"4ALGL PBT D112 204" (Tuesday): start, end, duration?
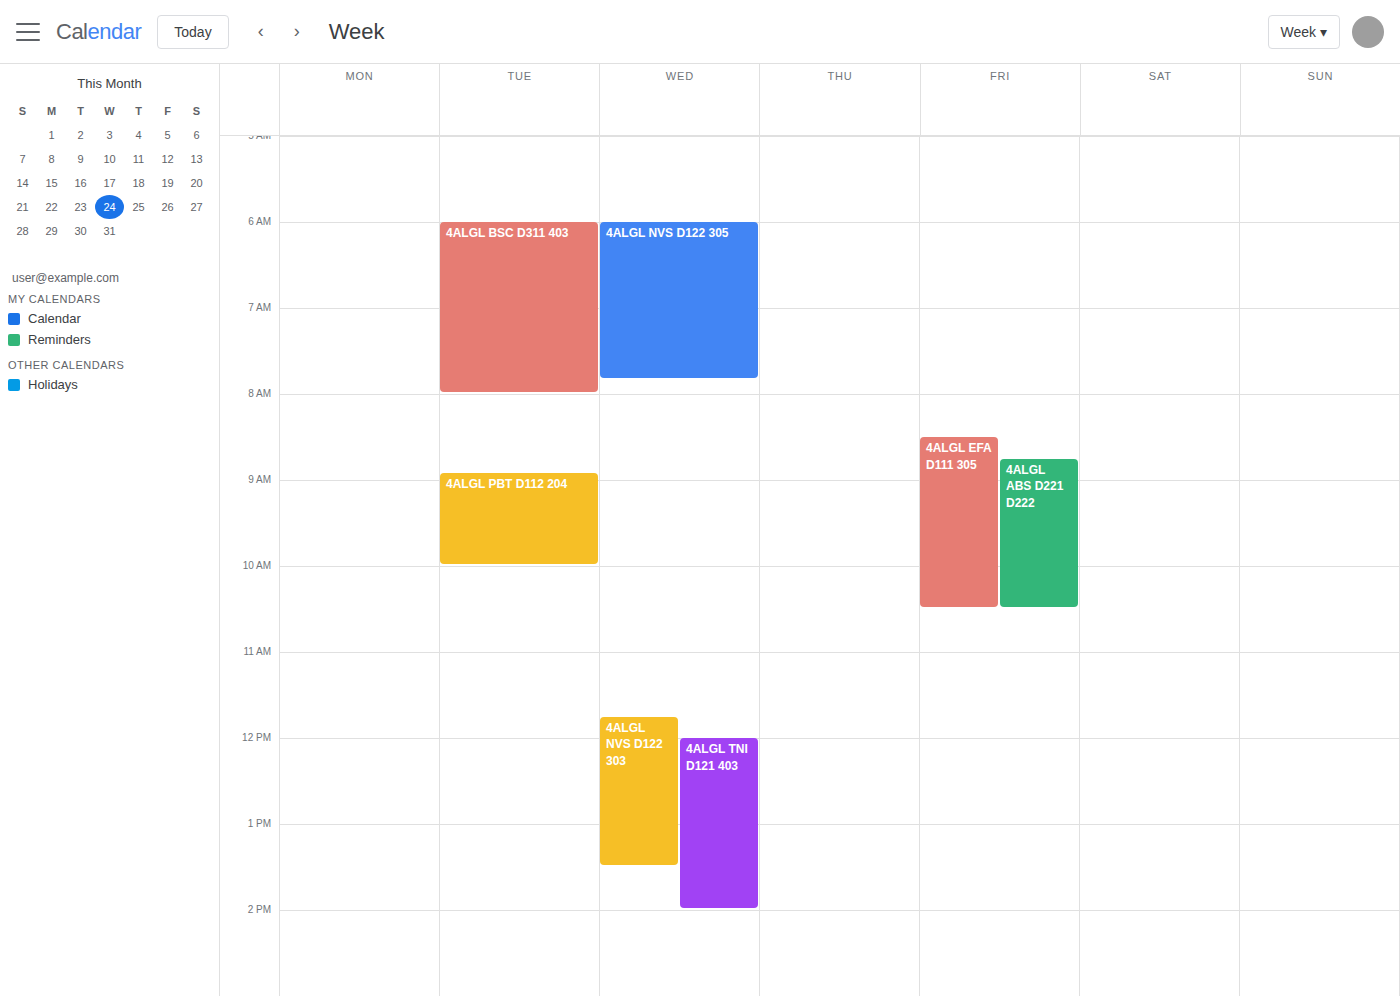
8:55 AM to 10:00 AM, 1 hour 5 minutes